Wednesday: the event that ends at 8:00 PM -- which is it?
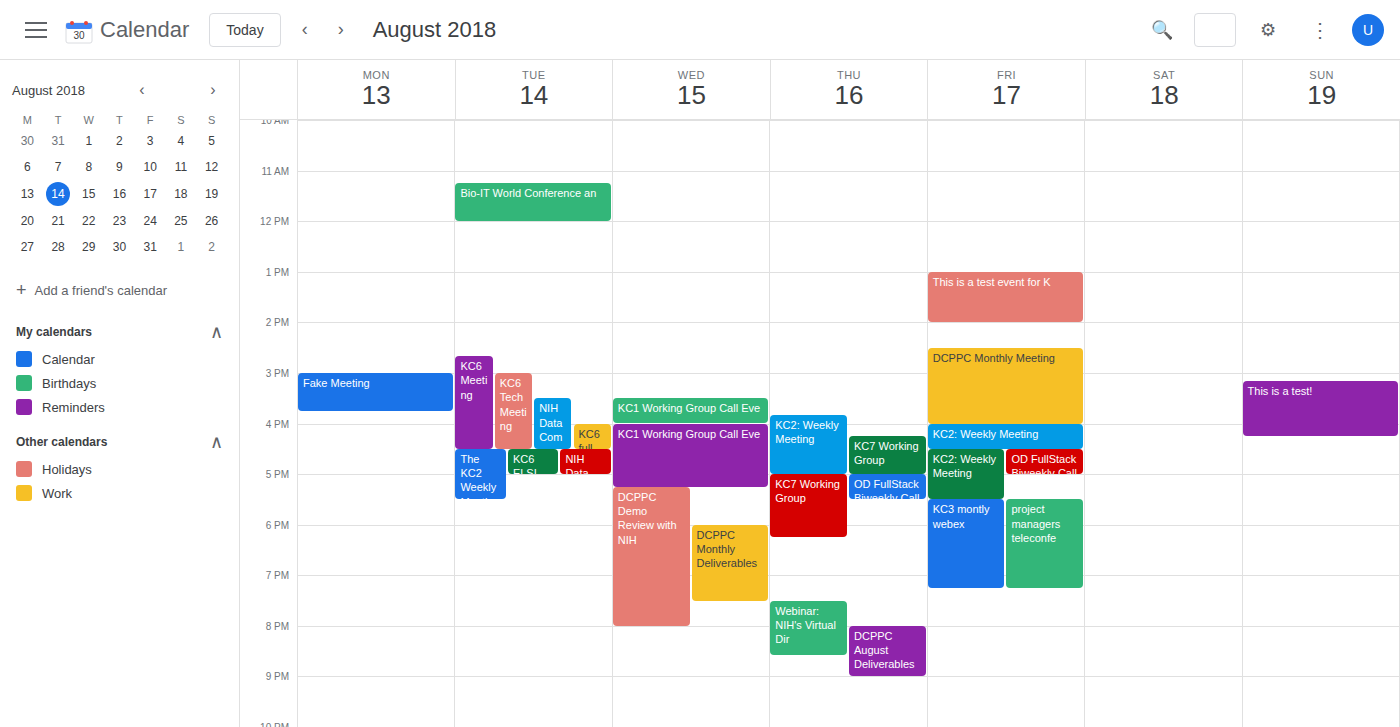
"DCPPC Demo Review with NIH"